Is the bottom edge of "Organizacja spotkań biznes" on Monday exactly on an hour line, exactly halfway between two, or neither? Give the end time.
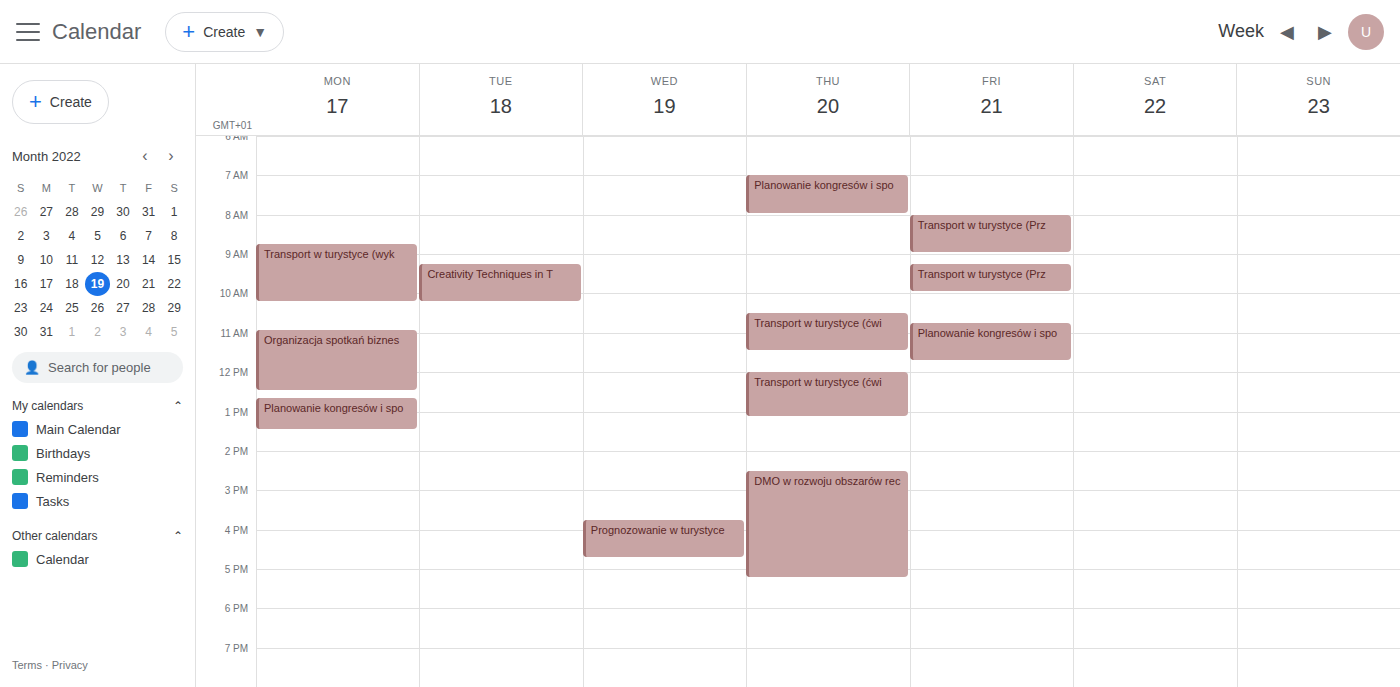
12:30 PM -- halfway between the 12 PM and 1 PM lines.